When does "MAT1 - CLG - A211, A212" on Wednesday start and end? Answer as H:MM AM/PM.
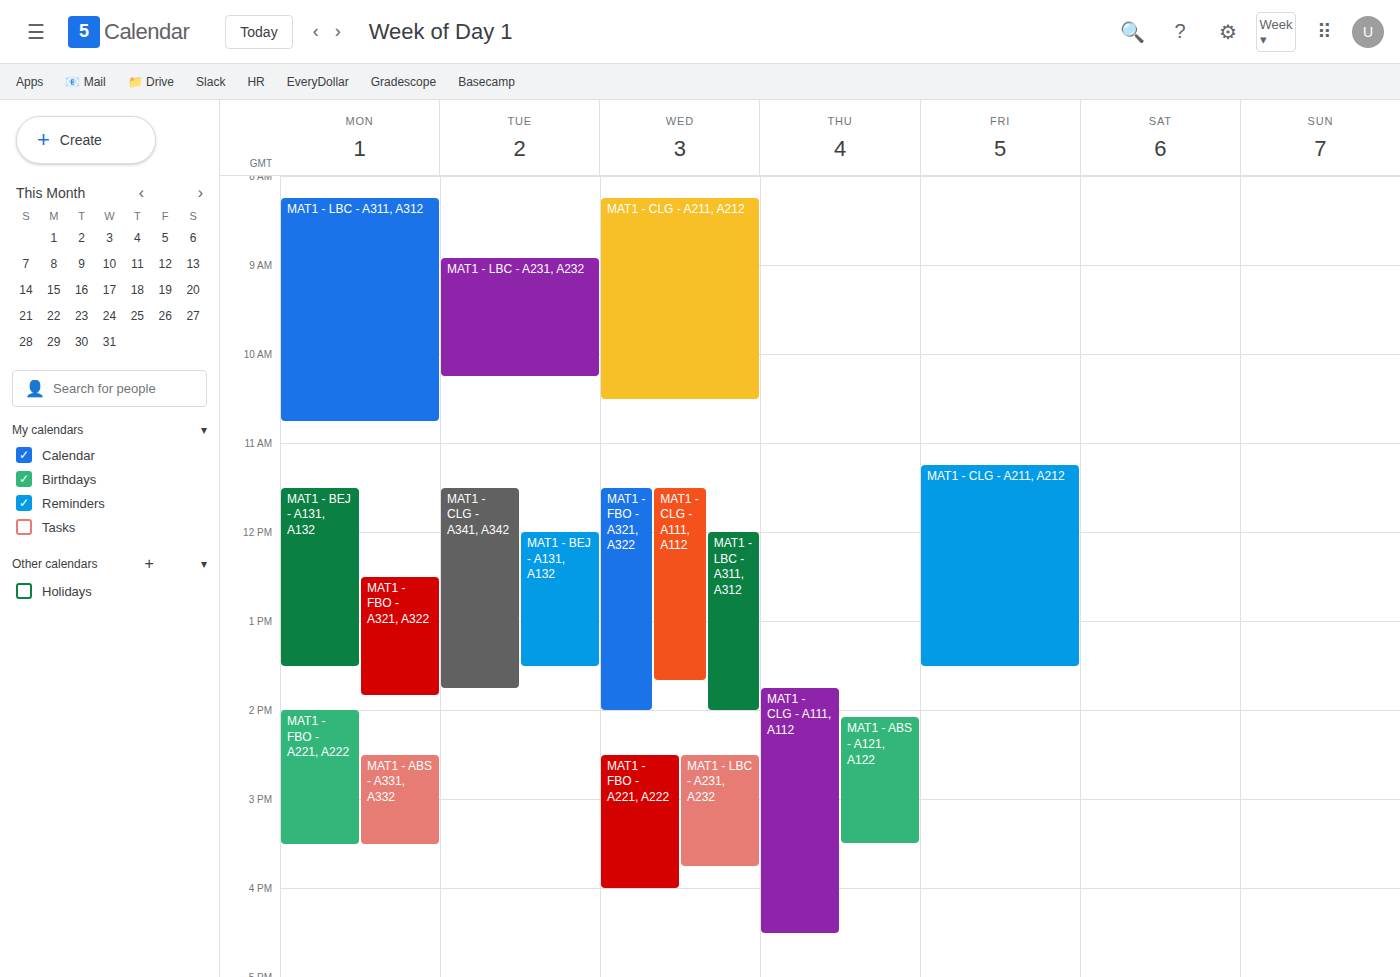
8:15 AM to 10:30 AM